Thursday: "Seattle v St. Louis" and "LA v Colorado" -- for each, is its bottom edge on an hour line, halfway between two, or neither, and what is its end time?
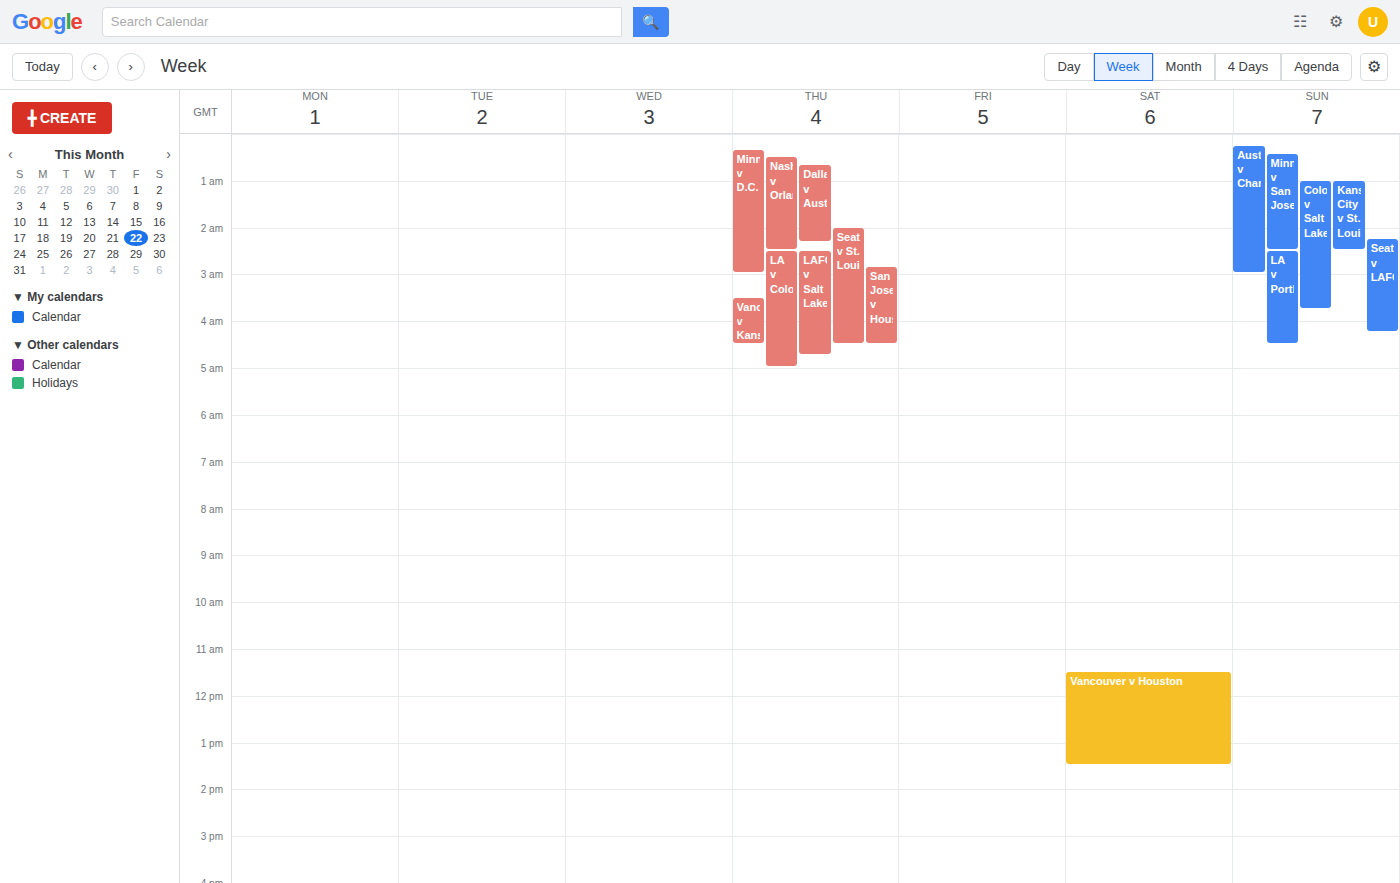
"Seattle v St. Louis": 4:30 AM, halfway between the 4 AM and 5 AM lines. "LA v Colorado": 5:00 AM, exactly on the 5 AM line.